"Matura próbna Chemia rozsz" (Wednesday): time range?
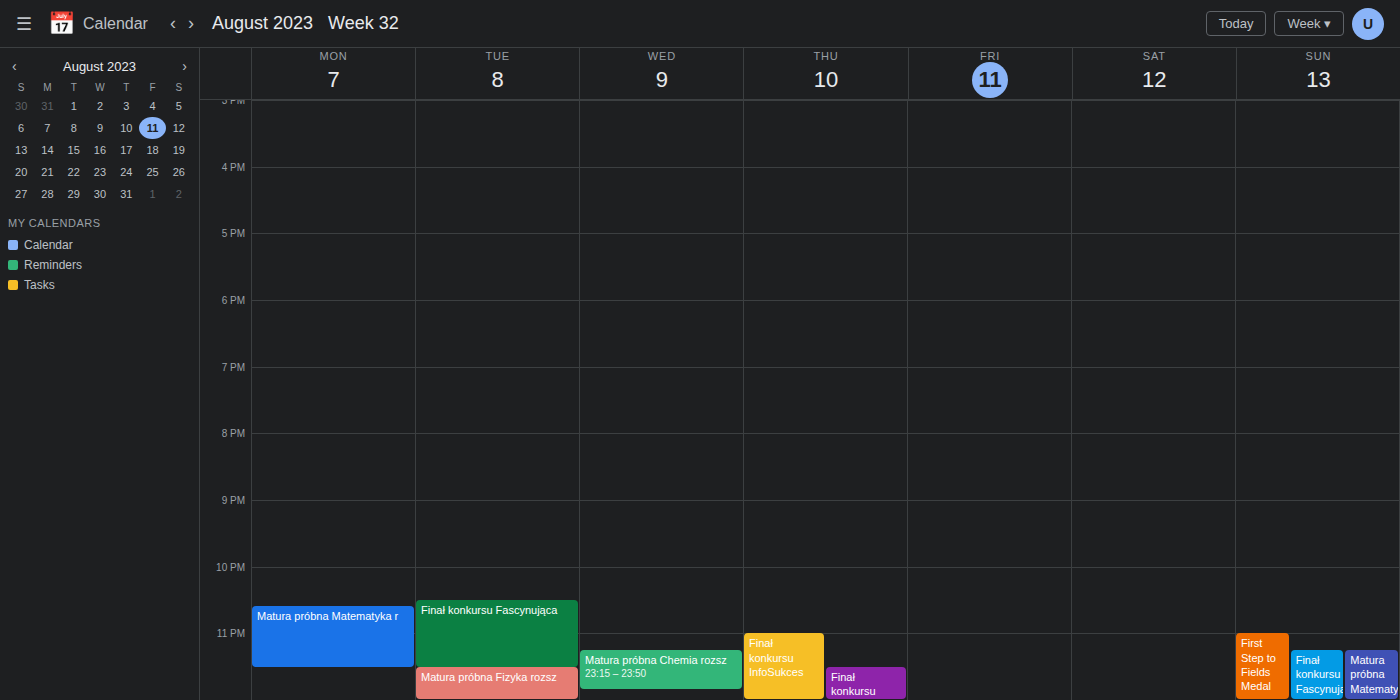
11:15 PM to 11:50 PM